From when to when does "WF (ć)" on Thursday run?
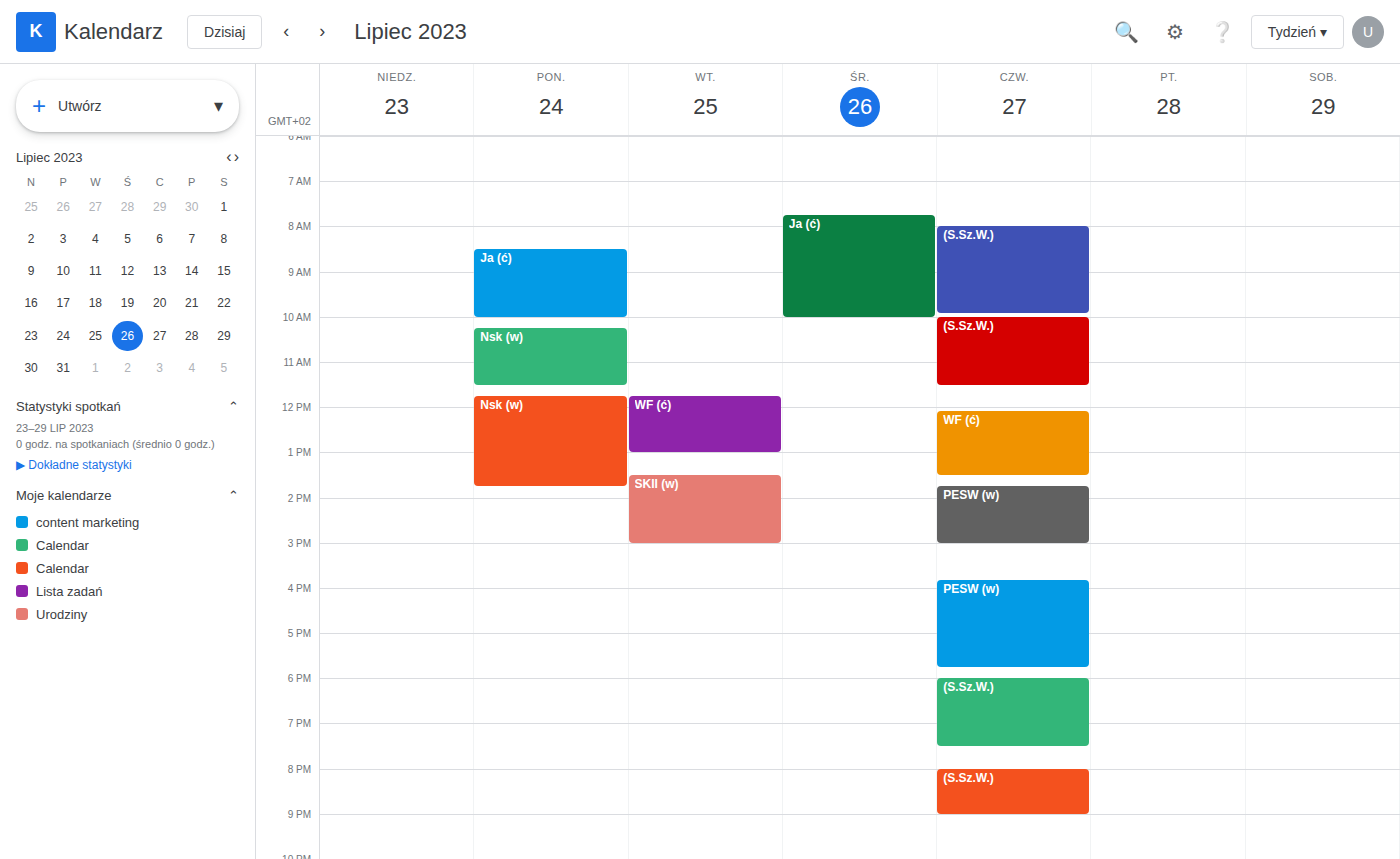
12:05 PM to 1:30 PM